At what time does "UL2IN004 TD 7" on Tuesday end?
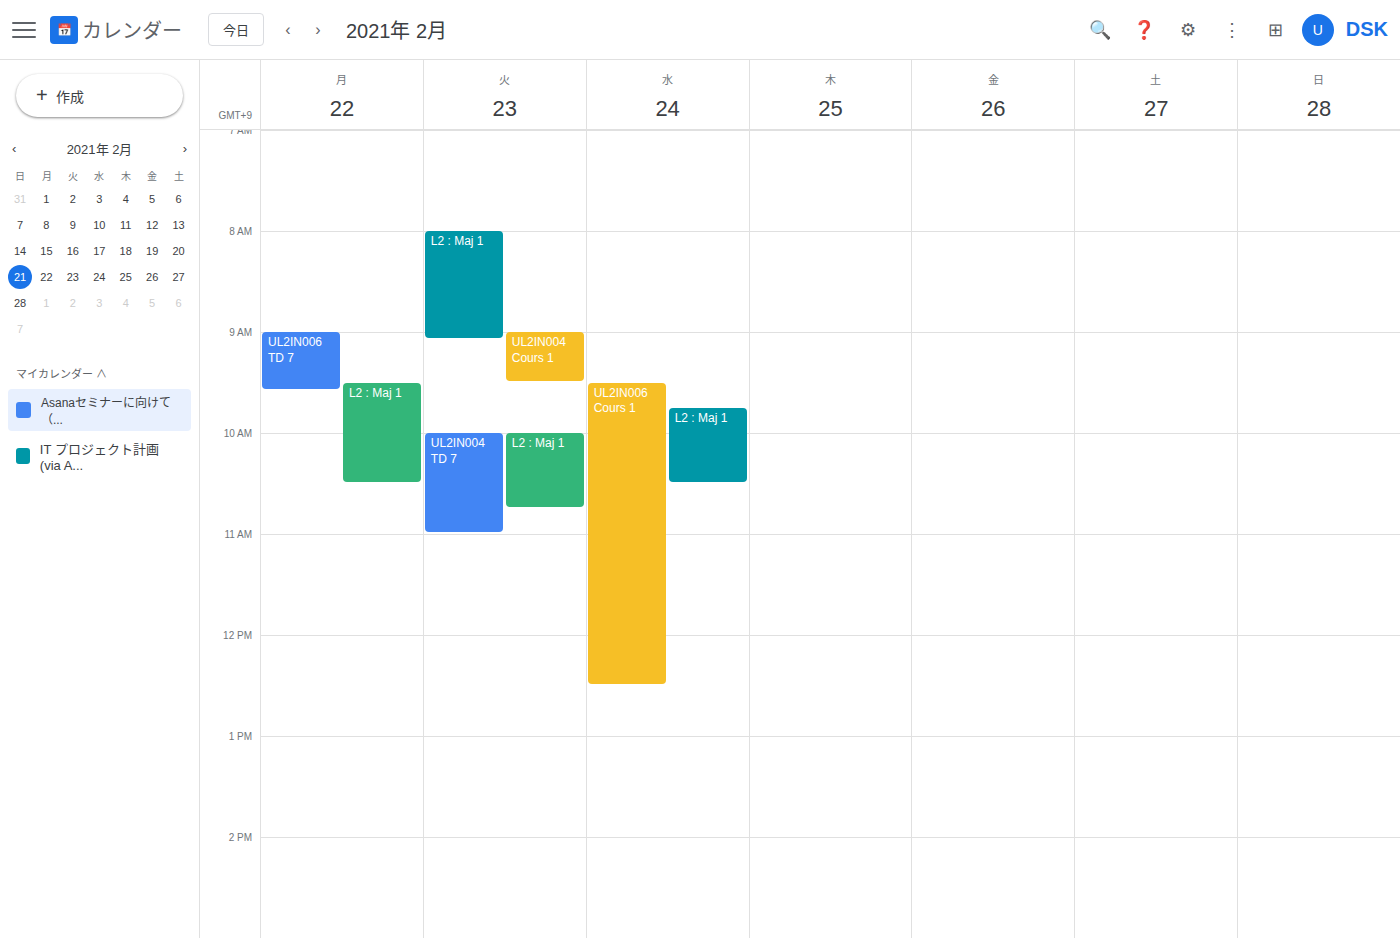
11:00